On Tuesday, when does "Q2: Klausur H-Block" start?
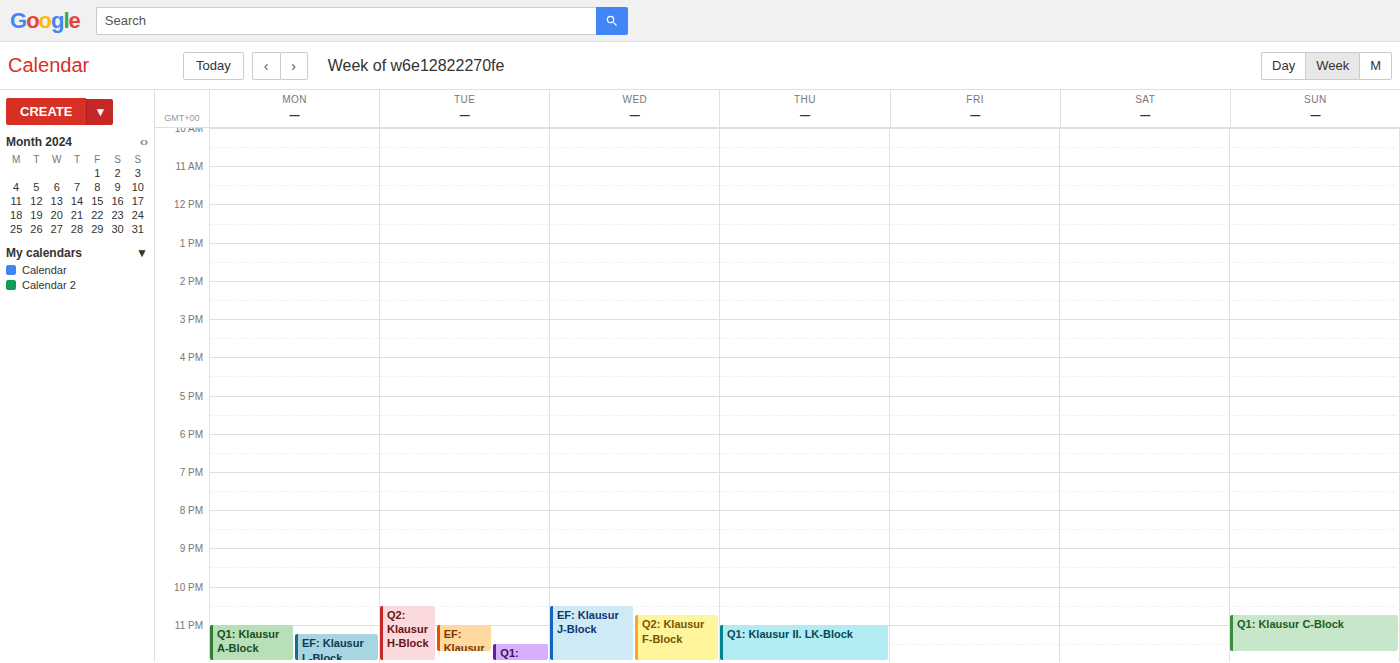
10:30 PM